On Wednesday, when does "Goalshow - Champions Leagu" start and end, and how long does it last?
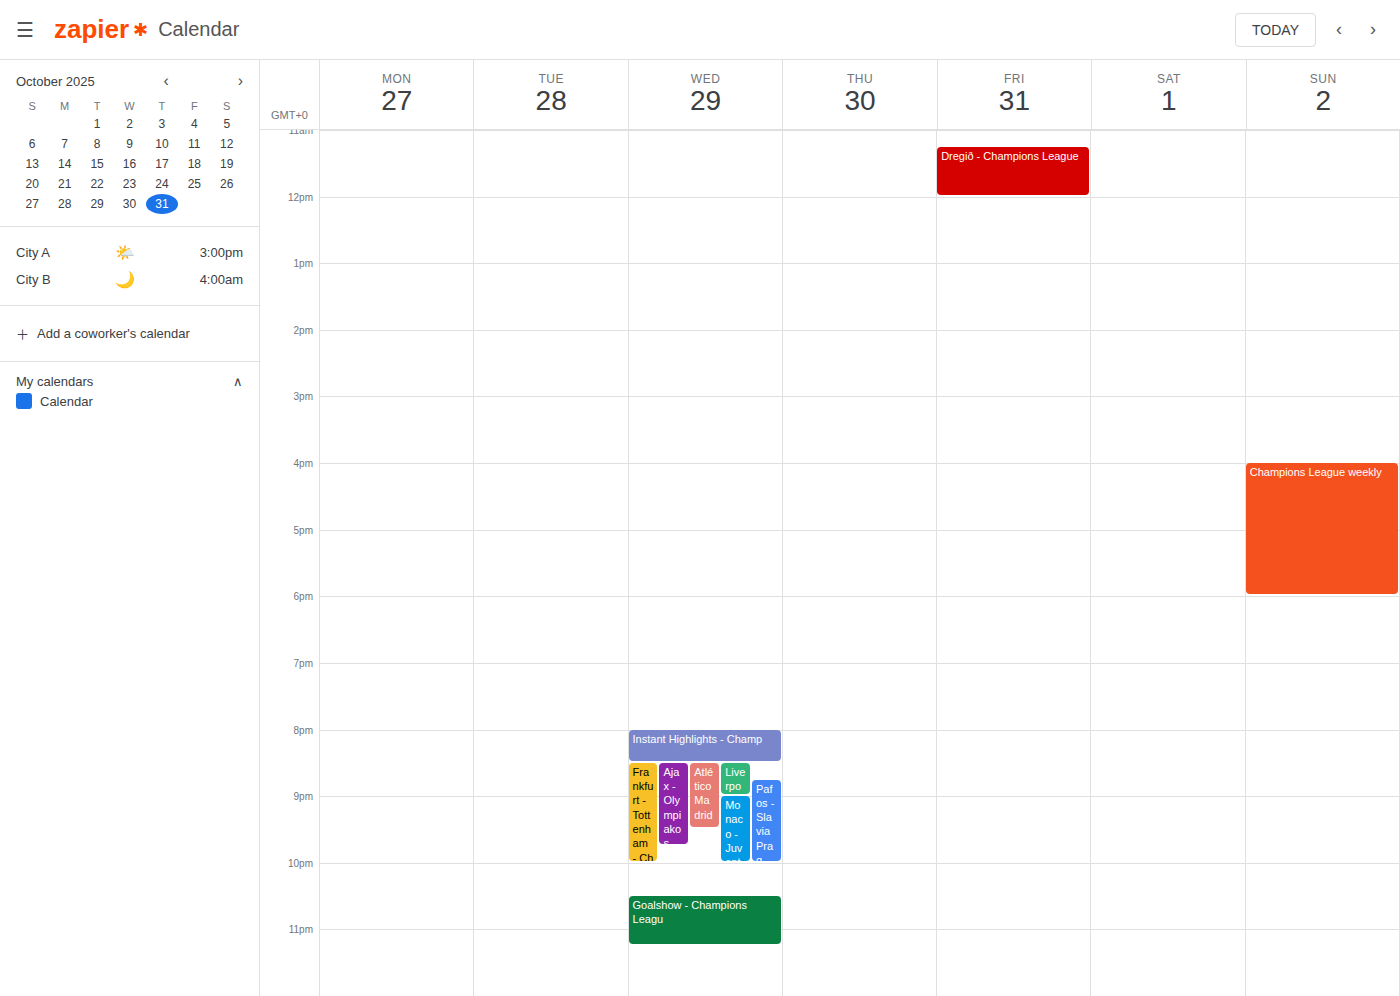
10:30 PM to 11:15 PM, 45 minutes